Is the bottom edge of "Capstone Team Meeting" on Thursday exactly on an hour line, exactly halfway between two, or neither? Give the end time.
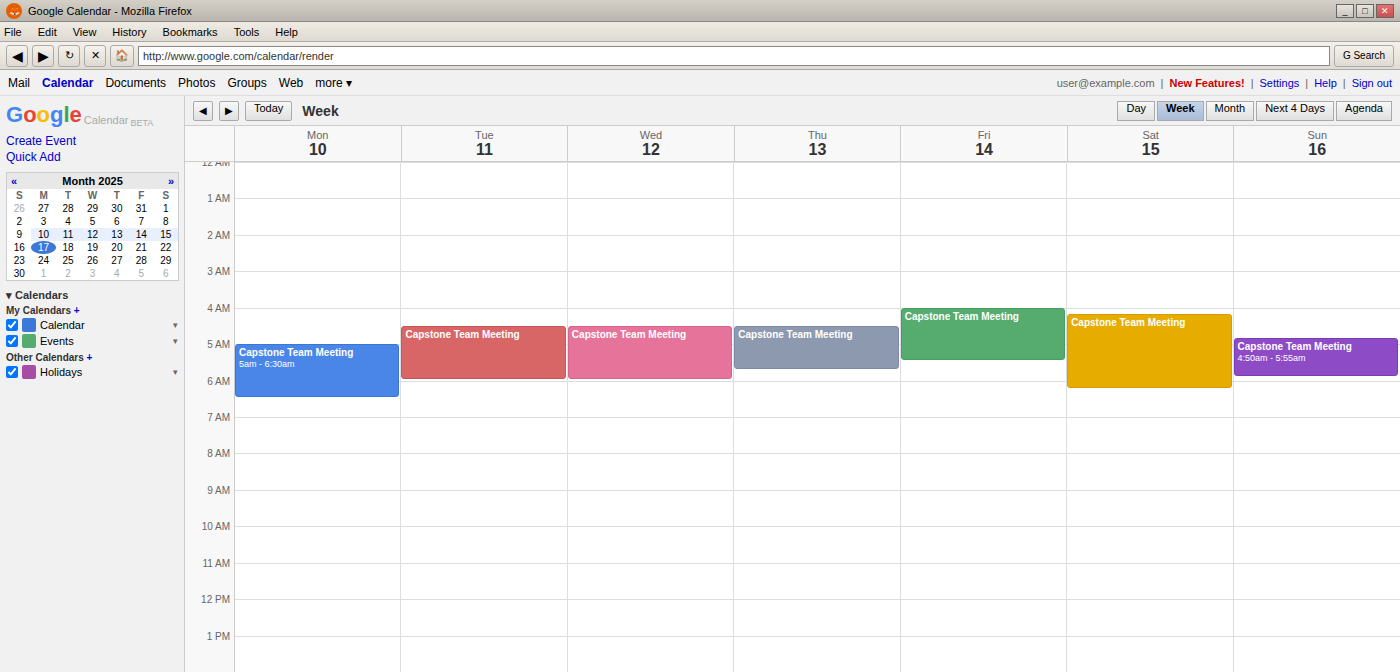
5:45 AM -- neither: three quarters of the way from the 5 AM line to the 6 AM line.